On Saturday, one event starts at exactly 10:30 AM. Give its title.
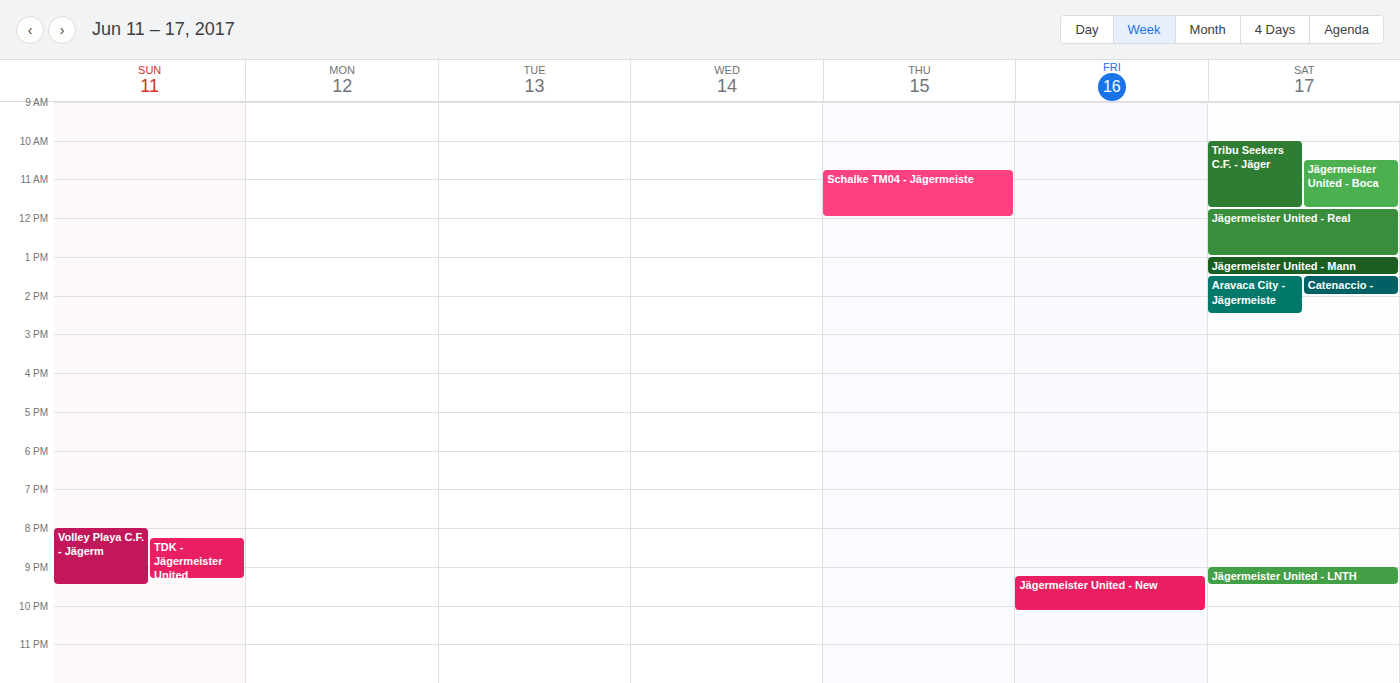
"Jägermeister United - Boca"